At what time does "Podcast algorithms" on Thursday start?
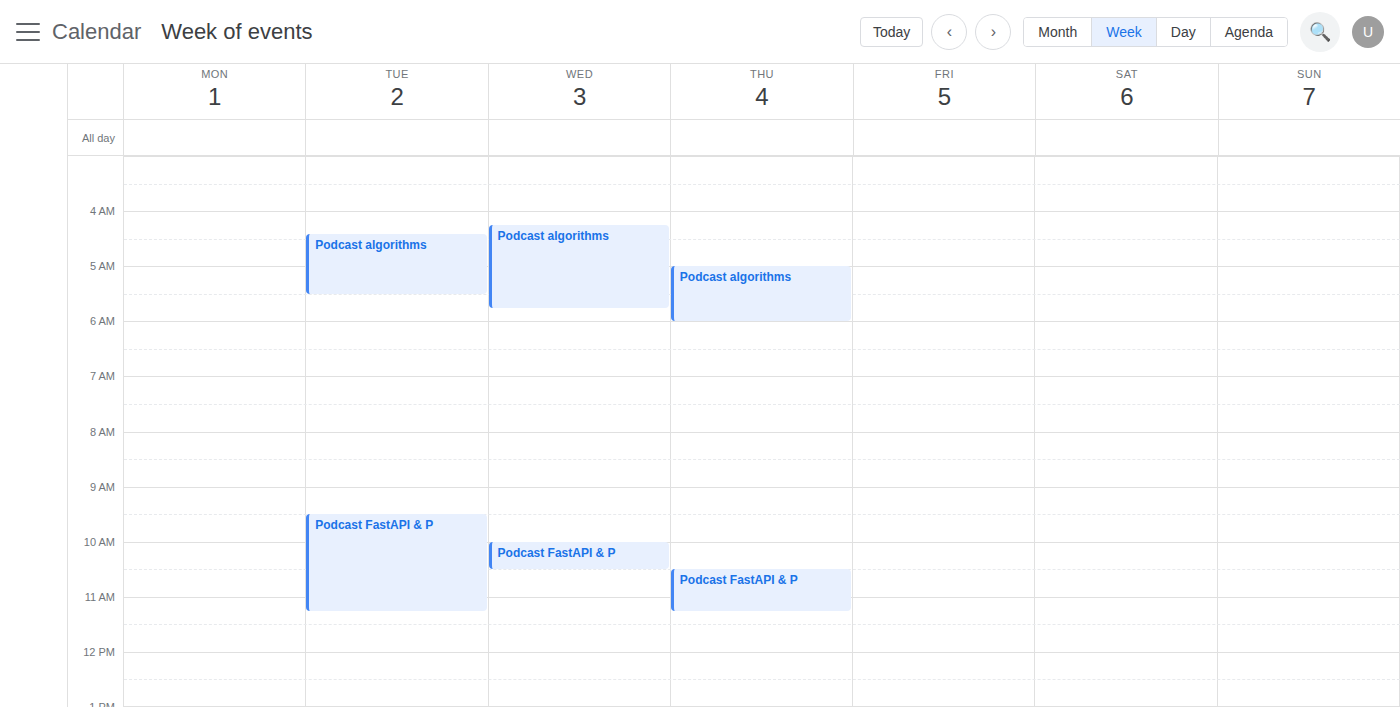
5:00 AM